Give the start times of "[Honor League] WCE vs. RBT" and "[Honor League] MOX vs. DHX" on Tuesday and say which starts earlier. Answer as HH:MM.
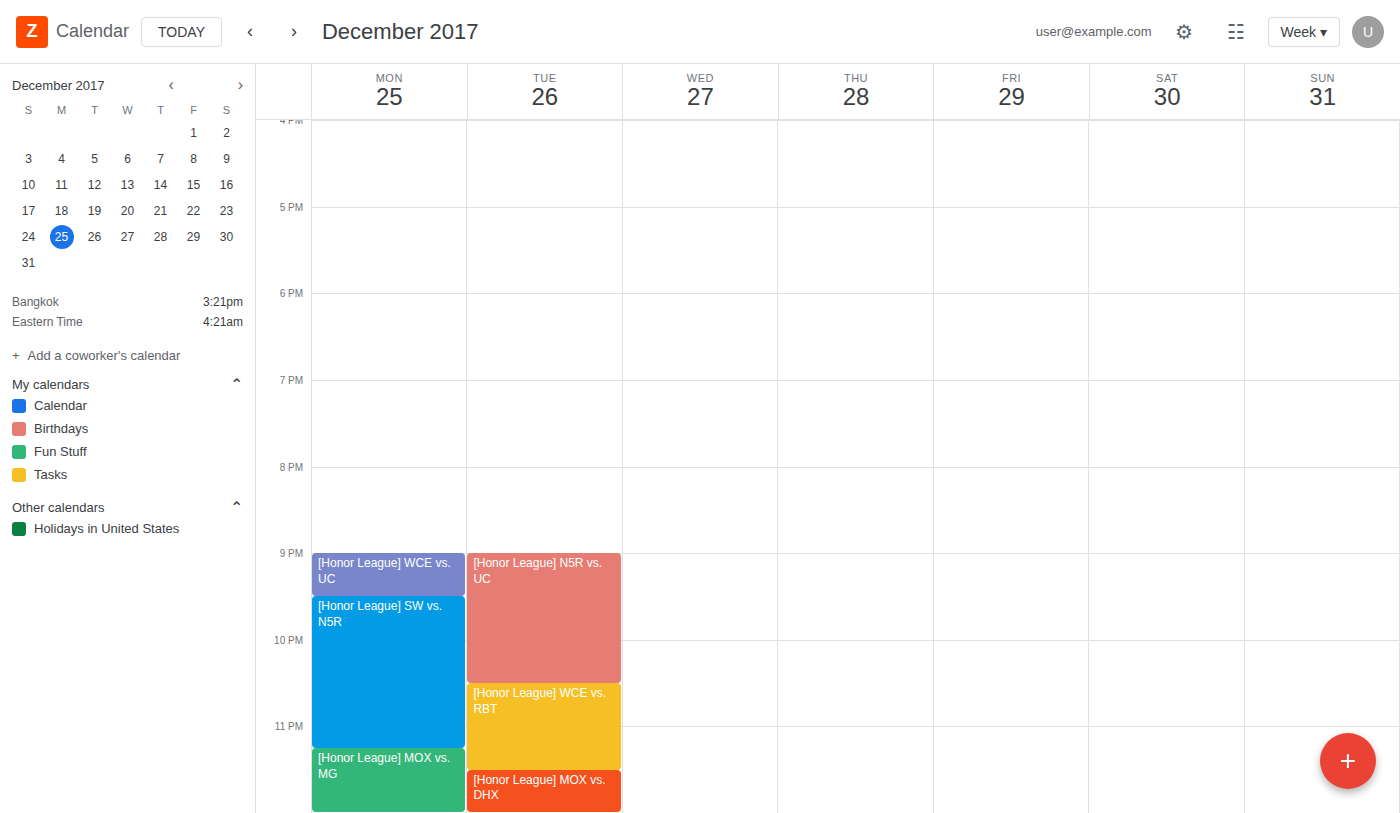
"[Honor League] WCE vs. RBT" 22:30; "[Honor League] MOX vs. DHX" 23:30.